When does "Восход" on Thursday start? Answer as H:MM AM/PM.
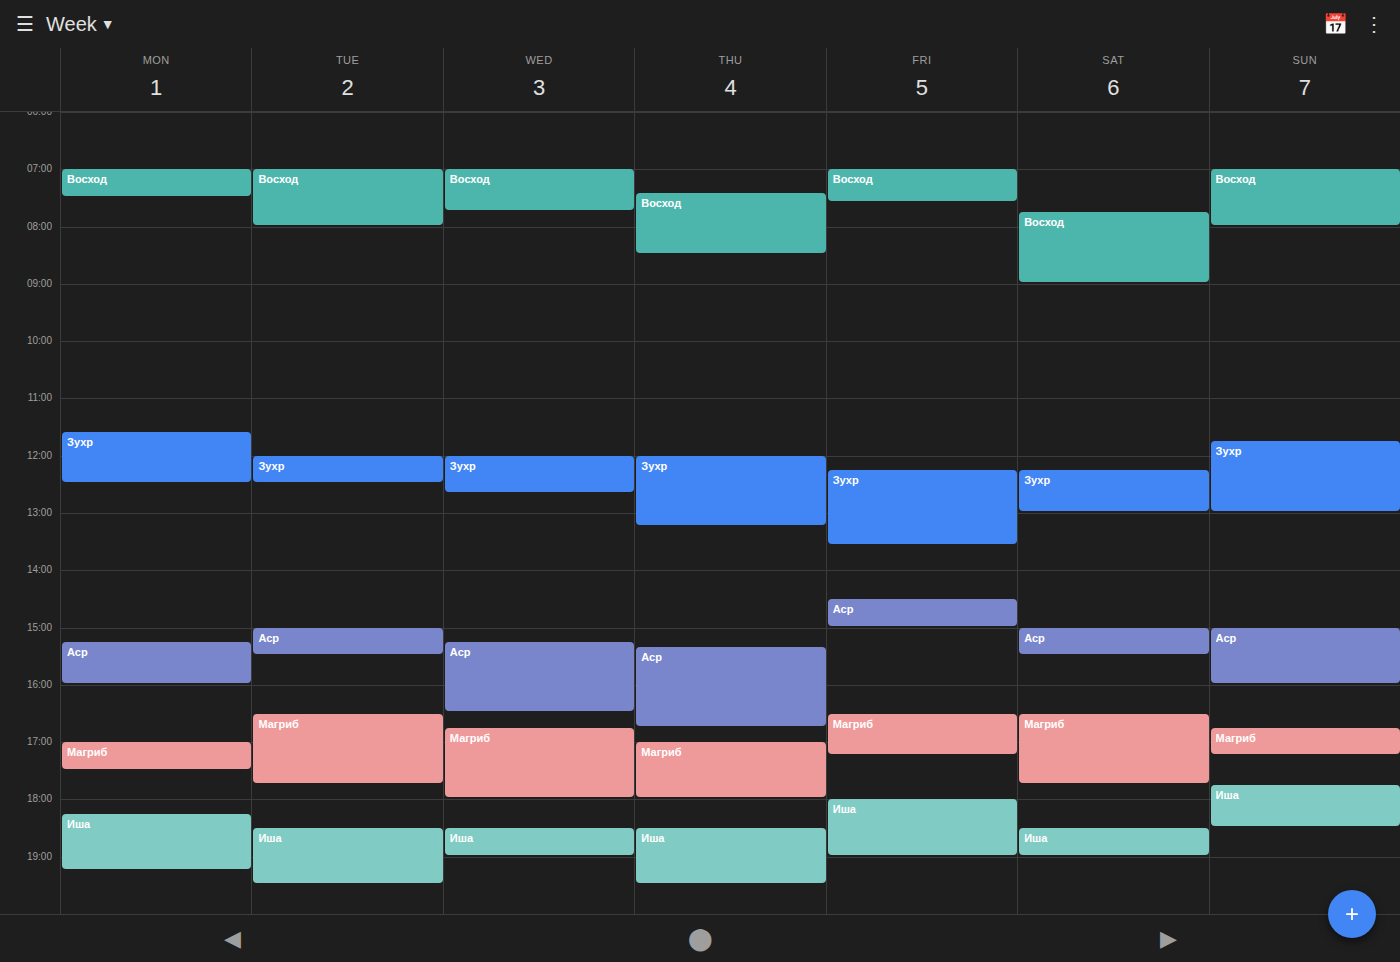
7:25 AM